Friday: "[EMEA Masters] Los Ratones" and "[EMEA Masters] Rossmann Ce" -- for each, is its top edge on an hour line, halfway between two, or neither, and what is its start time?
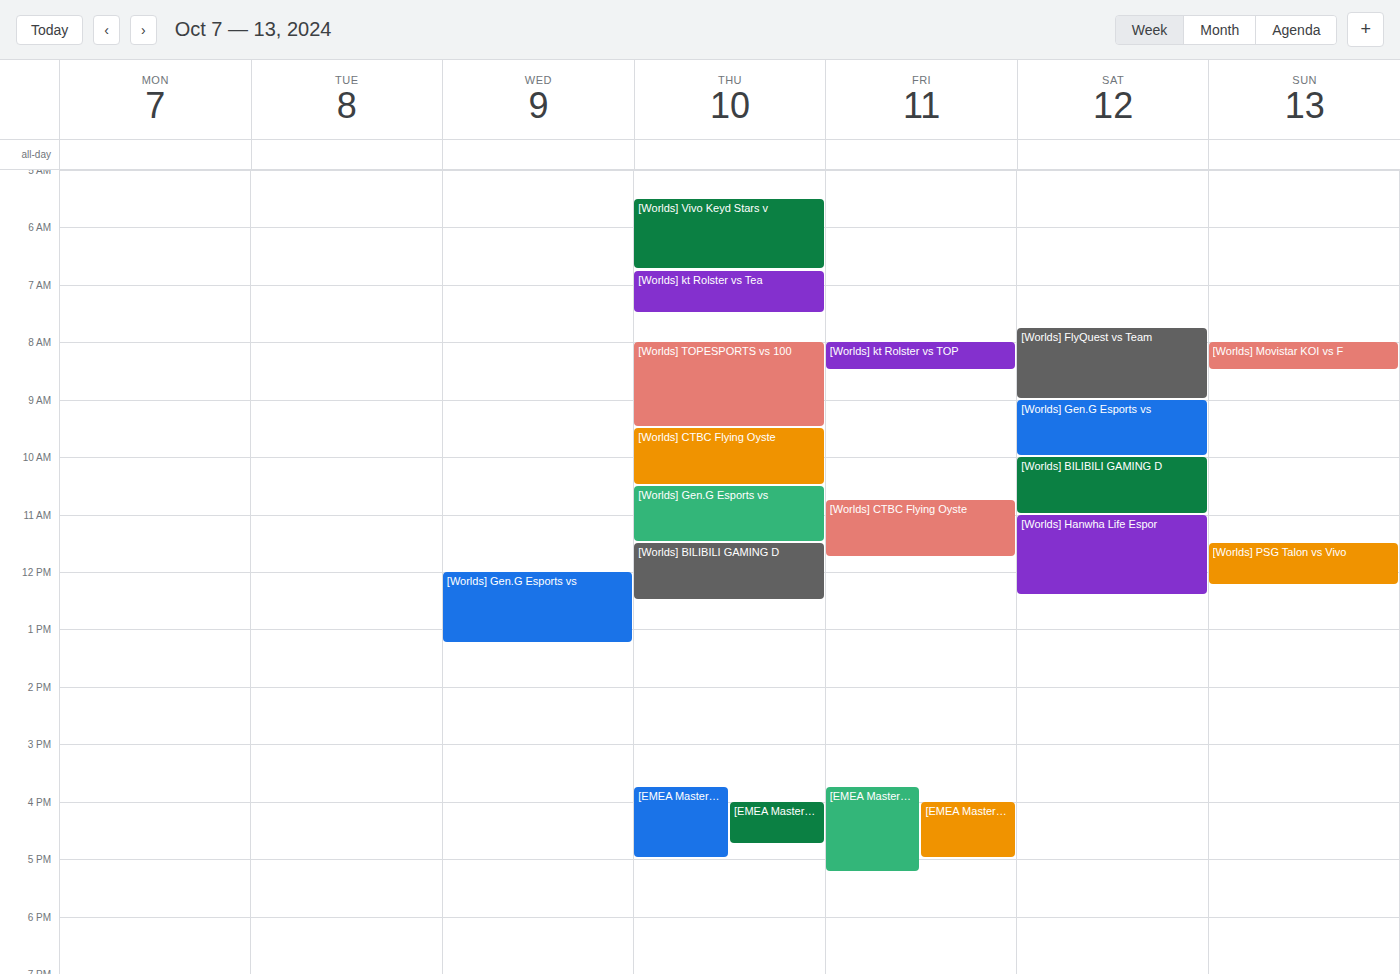
"[EMEA Masters] Los Ratones": 4:00 PM, exactly on the 4 PM line. "[EMEA Masters] Rossmann Ce": 3:45 PM, neither: three quarters of the way from the 3 PM line to the 4 PM line.